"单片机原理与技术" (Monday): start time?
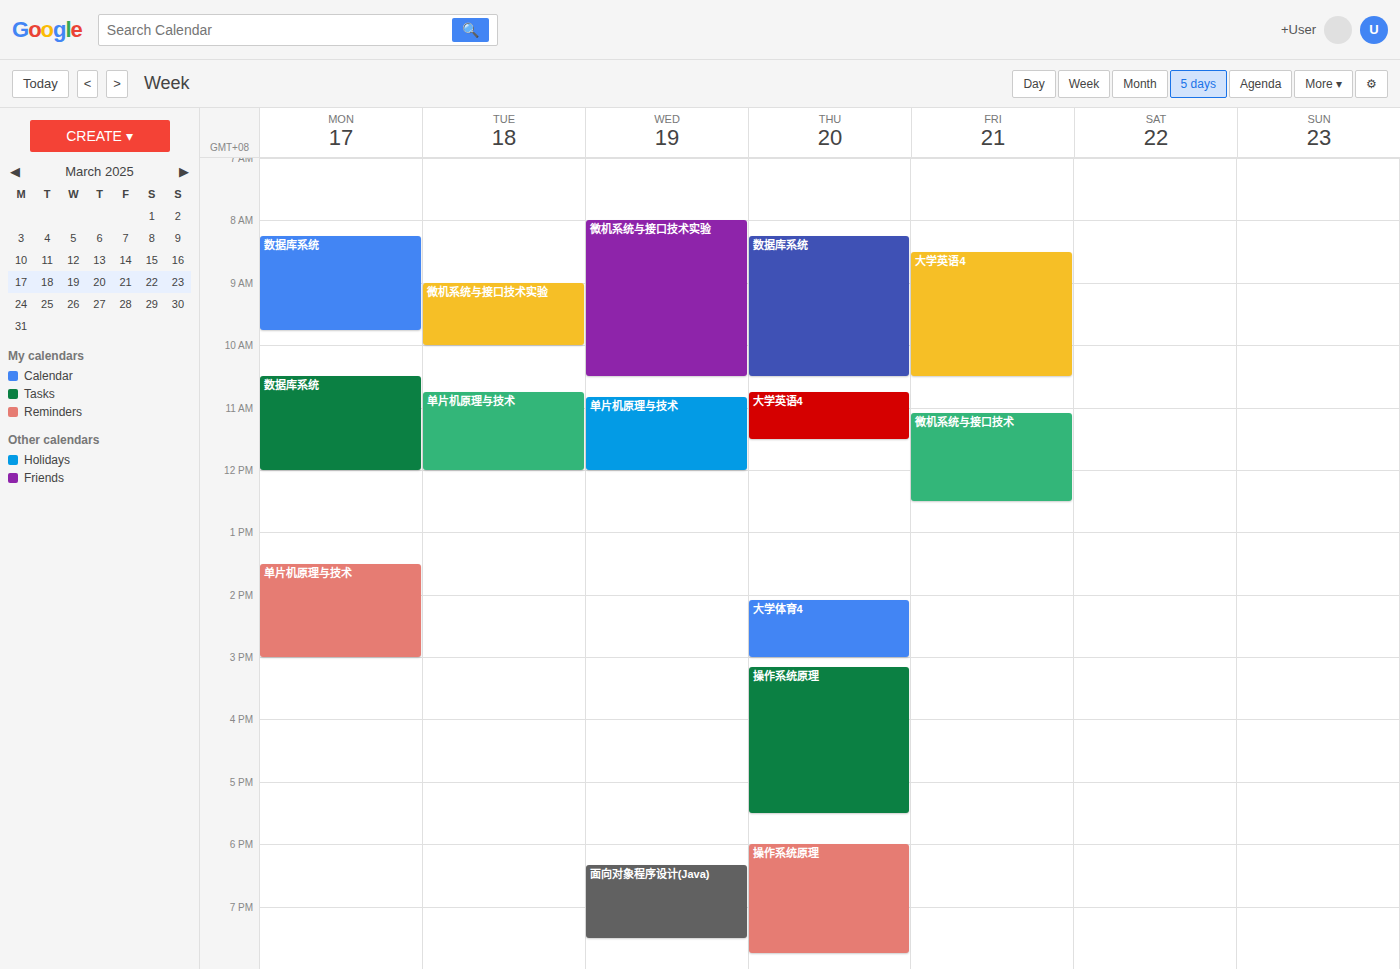
13:30